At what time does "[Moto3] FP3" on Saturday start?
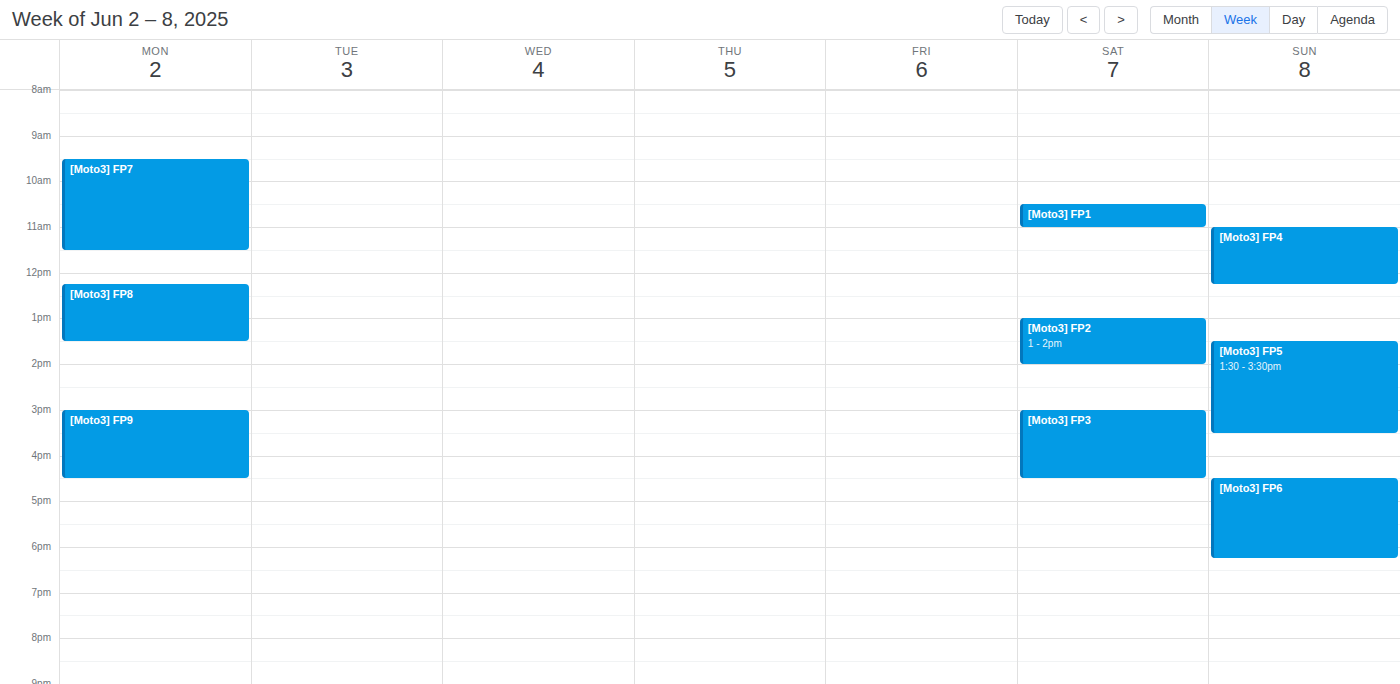
15:00